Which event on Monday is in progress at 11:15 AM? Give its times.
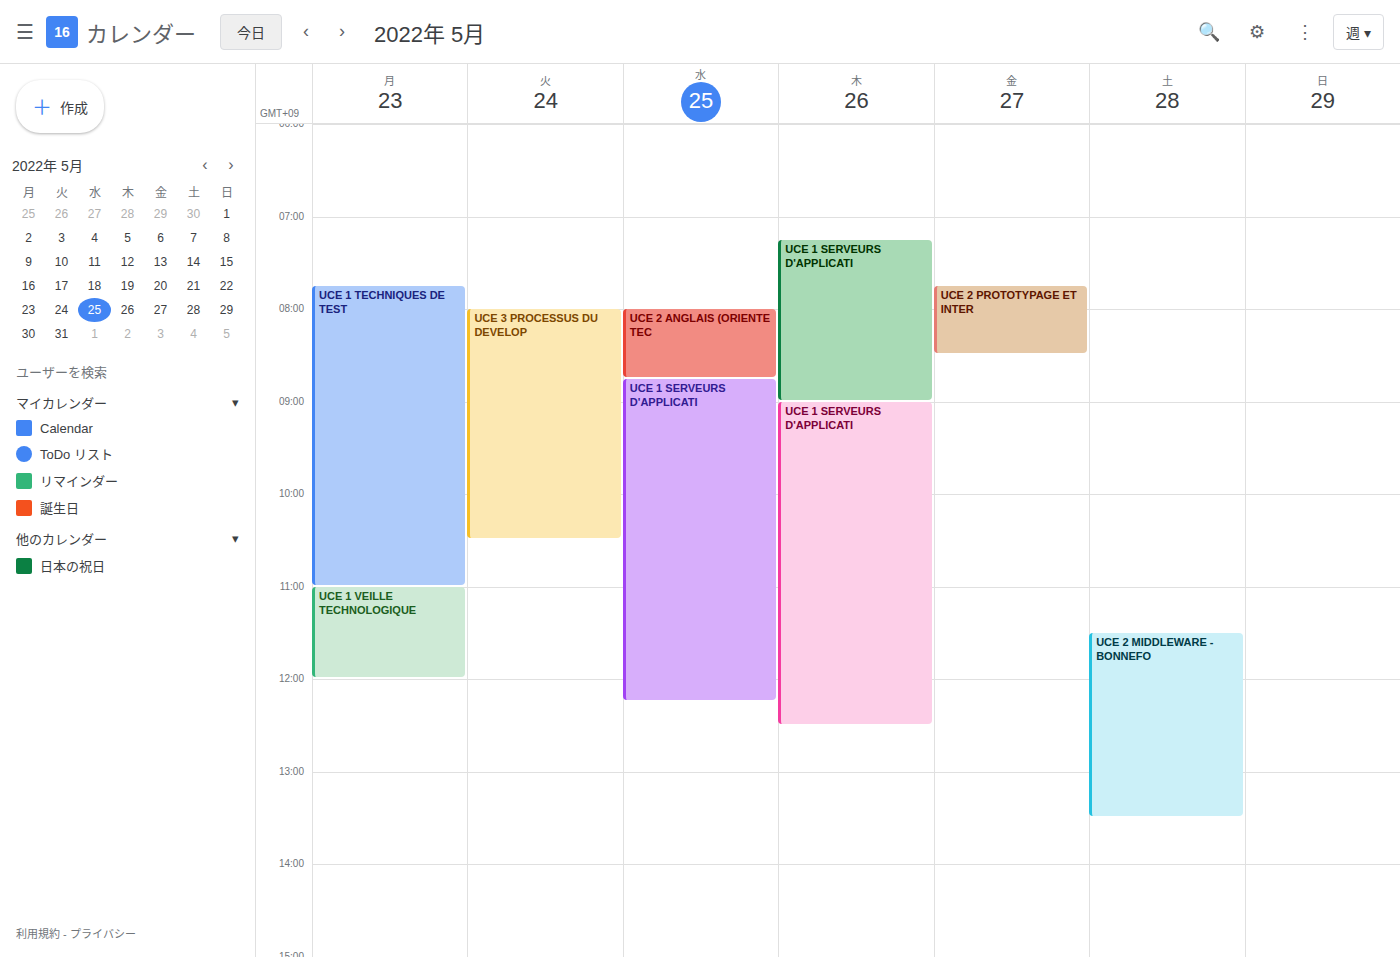
"UCE 1 VEILLE TECHNOLOGIQUE", 11:00 AM to 12:00 PM